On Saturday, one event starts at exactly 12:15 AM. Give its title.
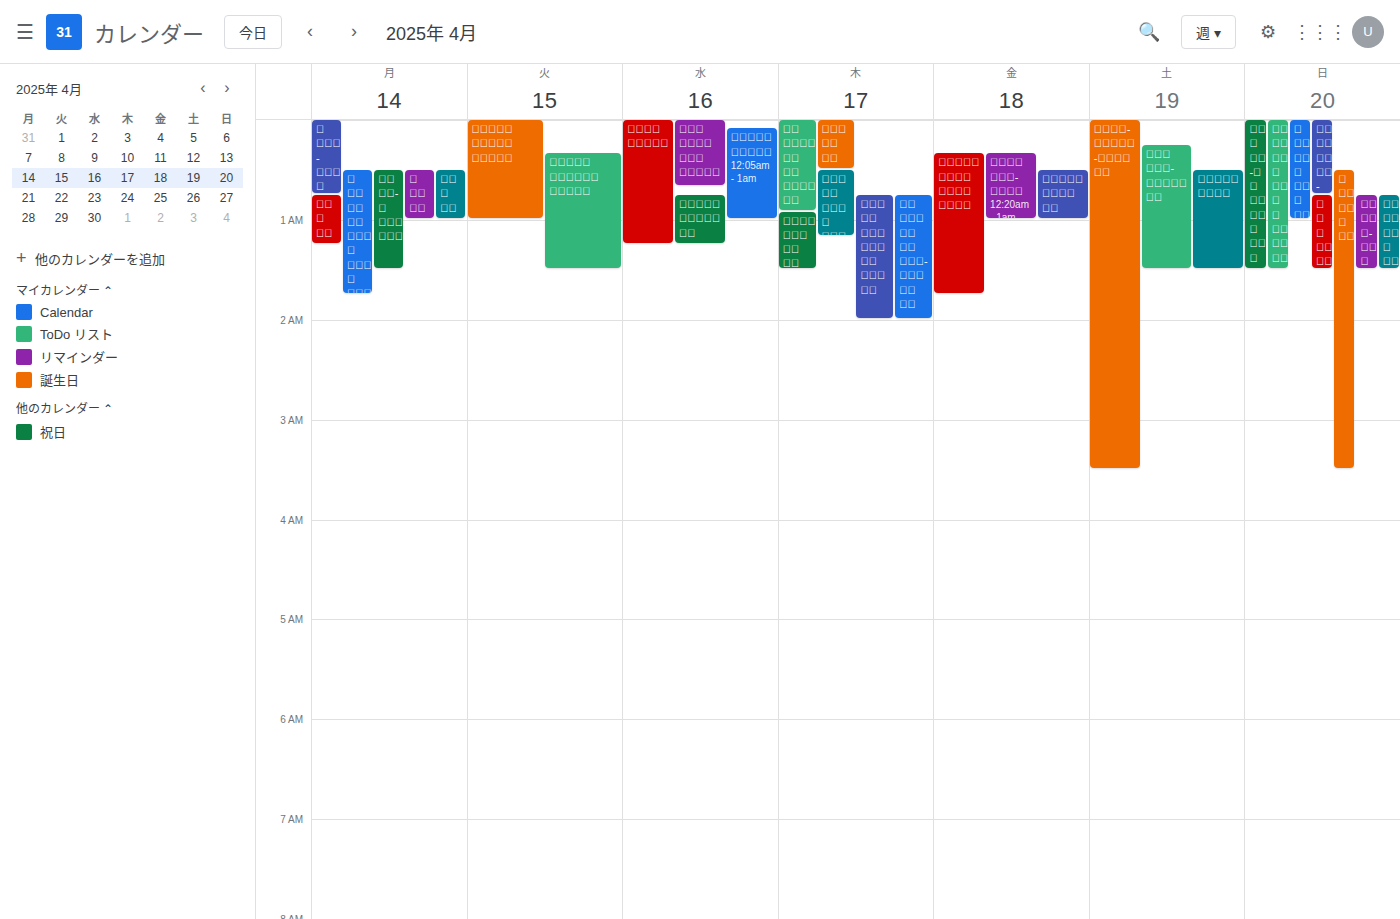
"समुद्र-मन्थनम्"